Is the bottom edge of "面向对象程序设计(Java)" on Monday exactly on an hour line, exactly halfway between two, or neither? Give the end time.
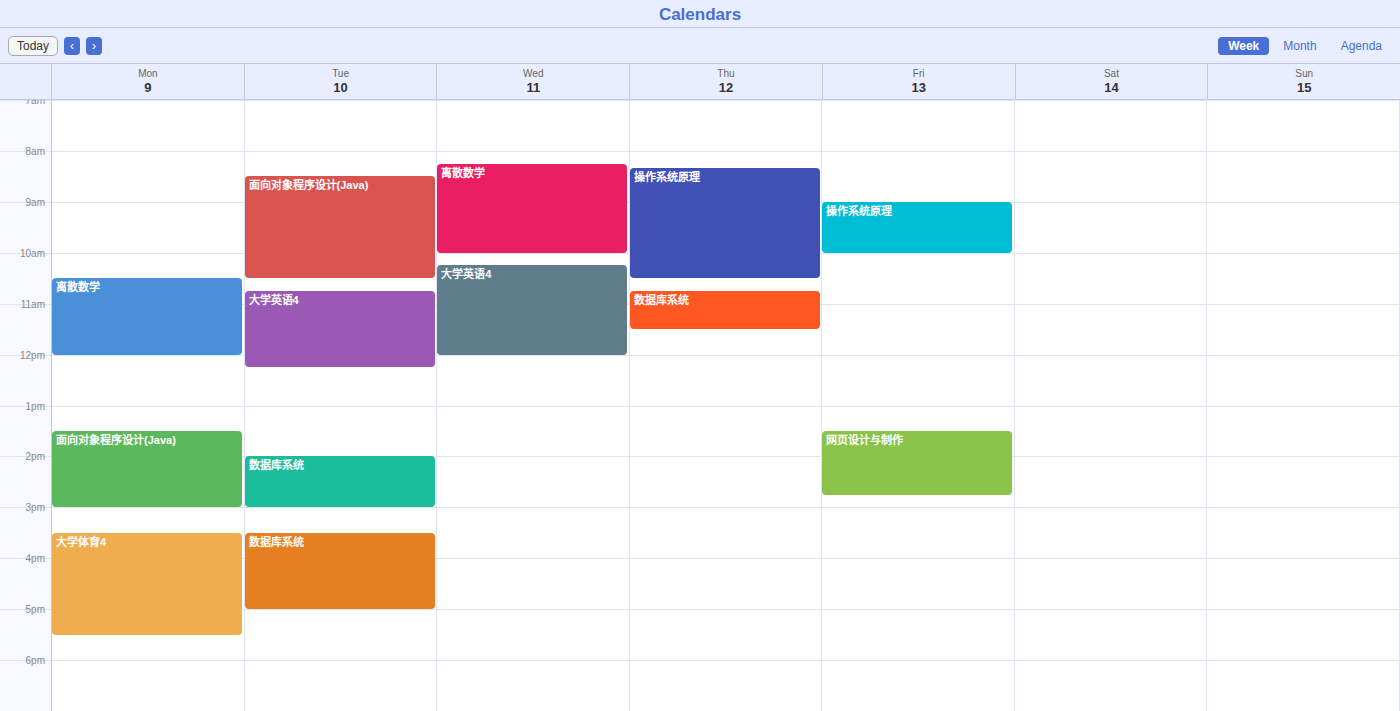
15:00 -- exactly on the 15:00 line.